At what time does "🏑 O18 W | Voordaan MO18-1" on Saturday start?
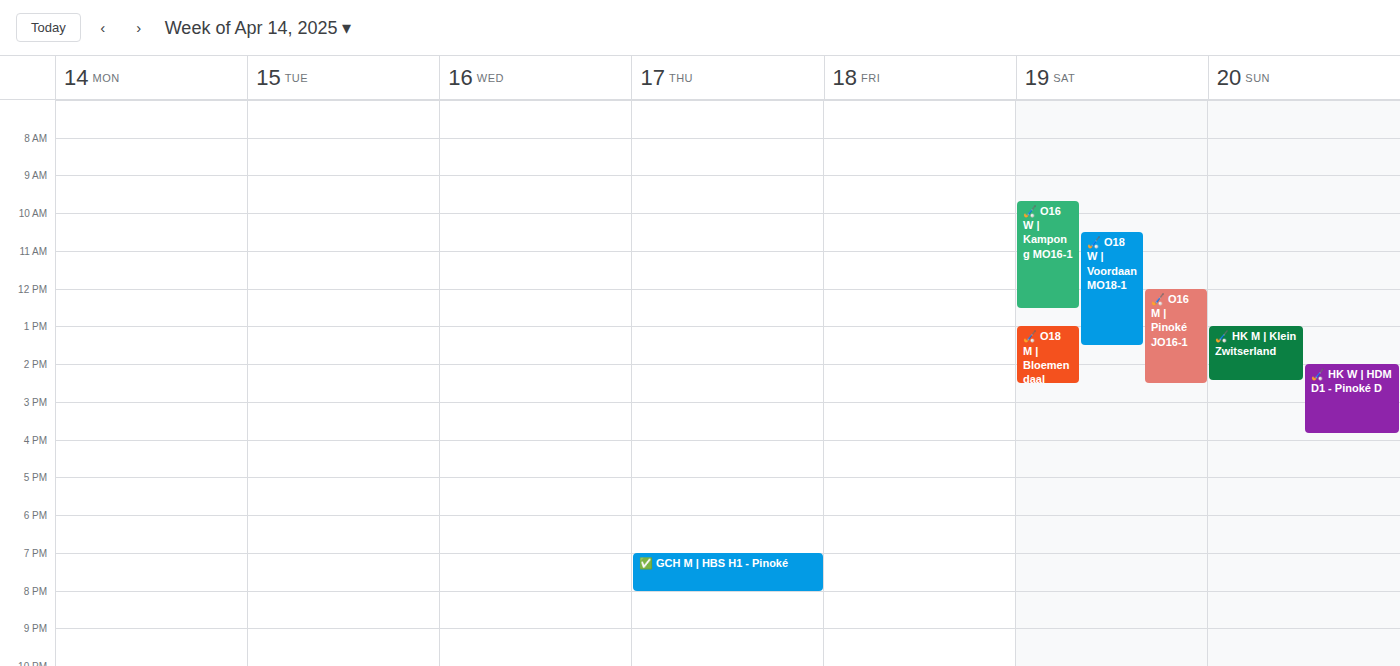
10:30 AM